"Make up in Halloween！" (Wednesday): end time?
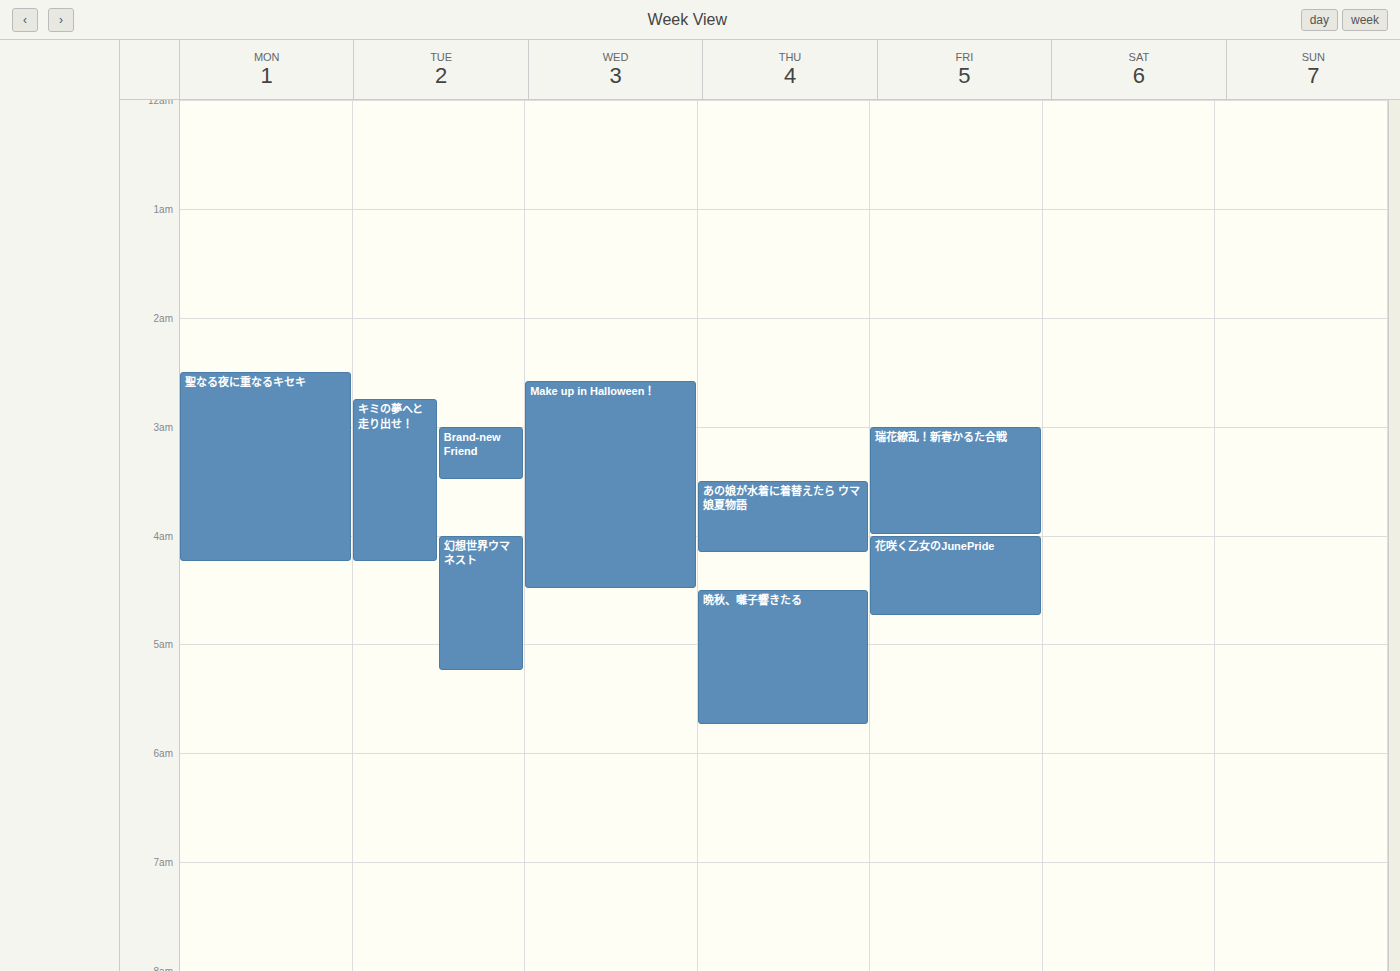
4:30 AM